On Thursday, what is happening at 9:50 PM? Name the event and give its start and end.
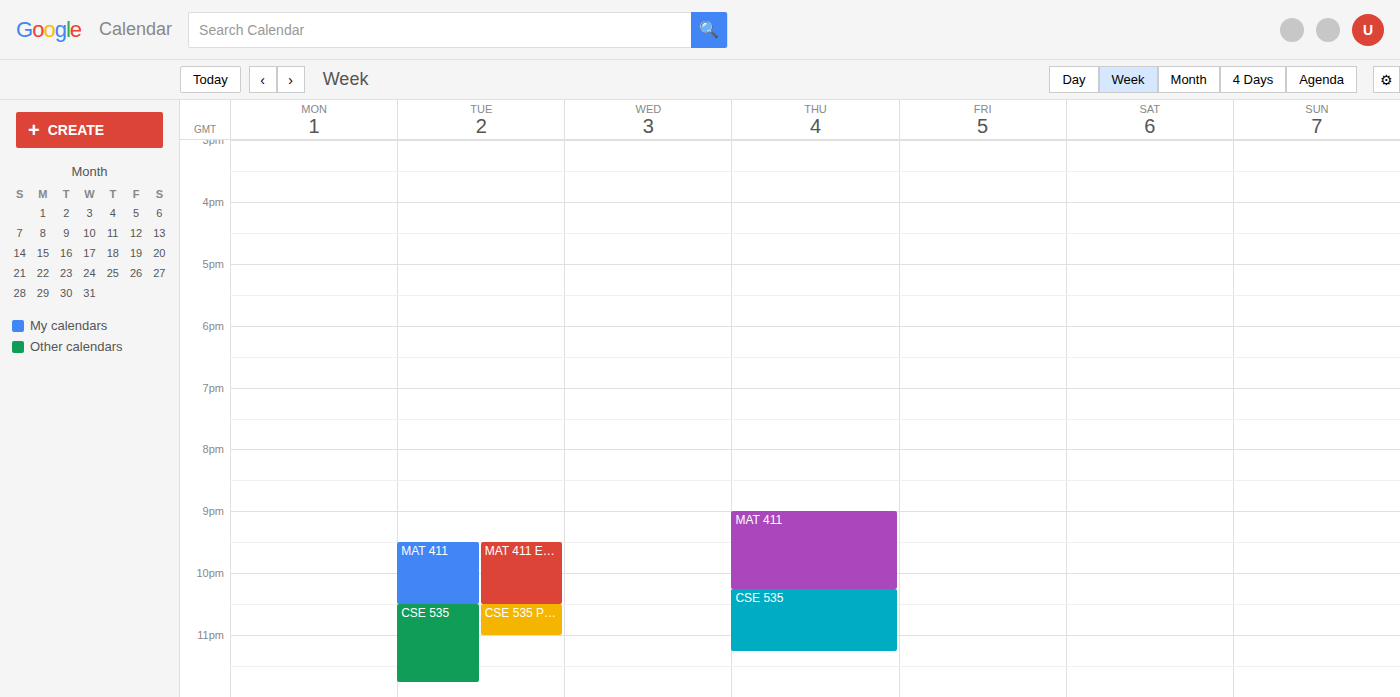
"MAT 411", 9:00 PM to 10:15 PM